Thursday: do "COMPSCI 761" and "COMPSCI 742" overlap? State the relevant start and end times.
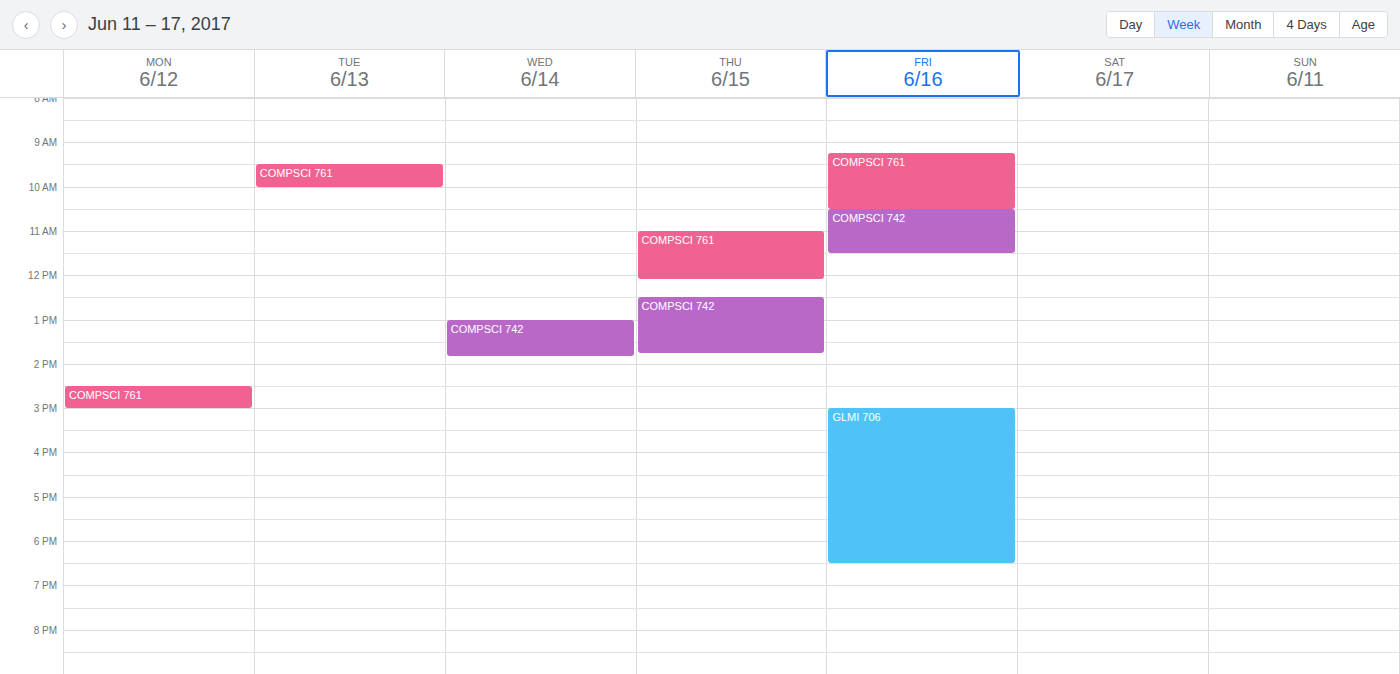
"COMPSCI 761" ends at 12:05 and "COMPSCI 742" starts at 12:30 -- no overlap.